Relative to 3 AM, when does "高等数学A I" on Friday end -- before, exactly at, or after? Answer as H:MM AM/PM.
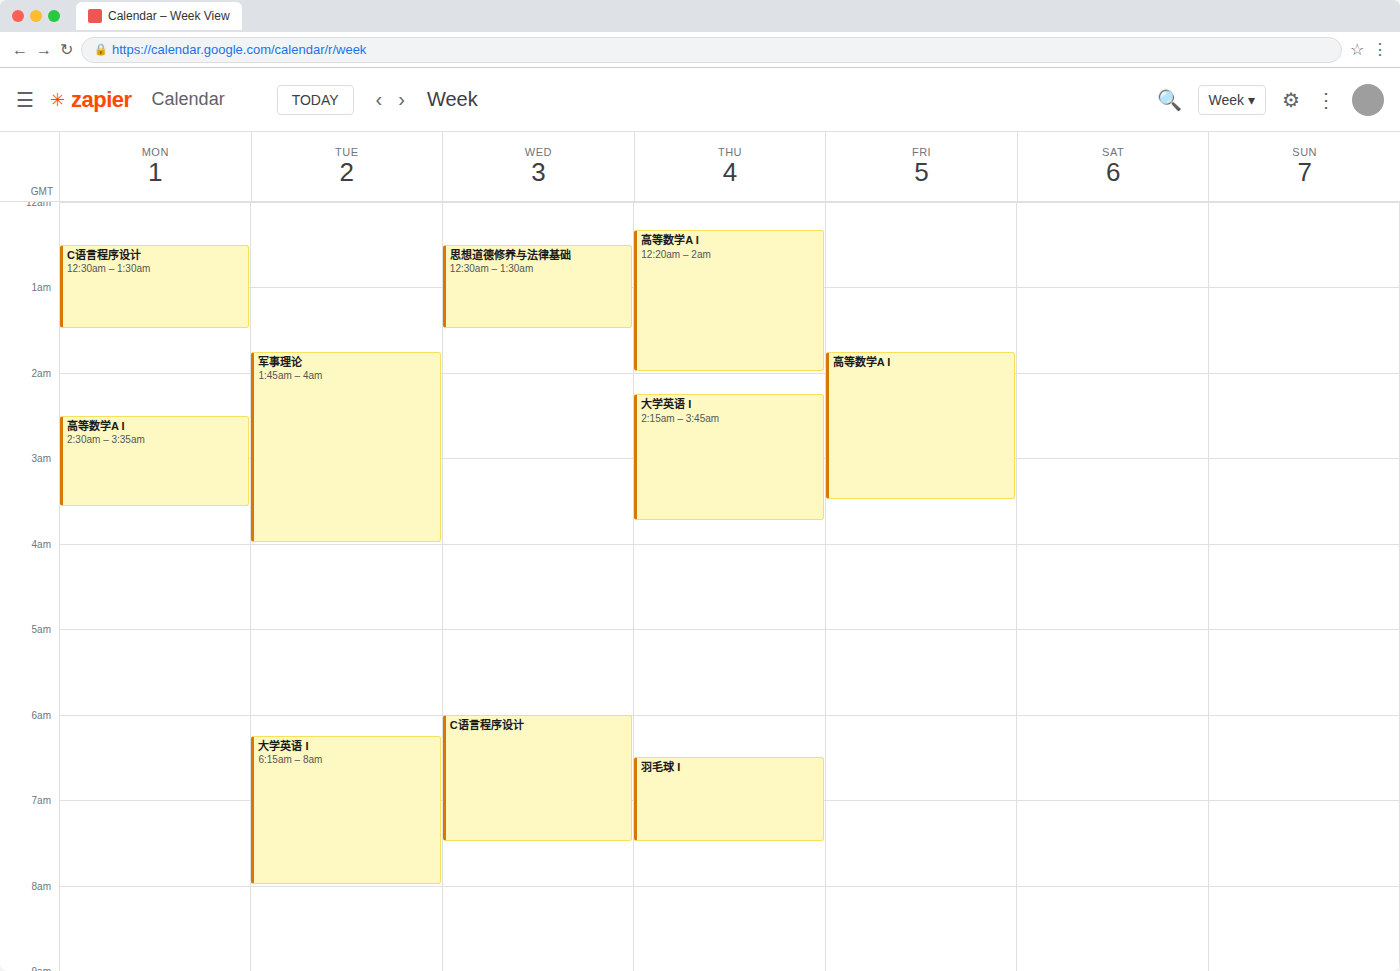
3:30 AM -- after 3 AM, 30 minutes below the 3 AM line.